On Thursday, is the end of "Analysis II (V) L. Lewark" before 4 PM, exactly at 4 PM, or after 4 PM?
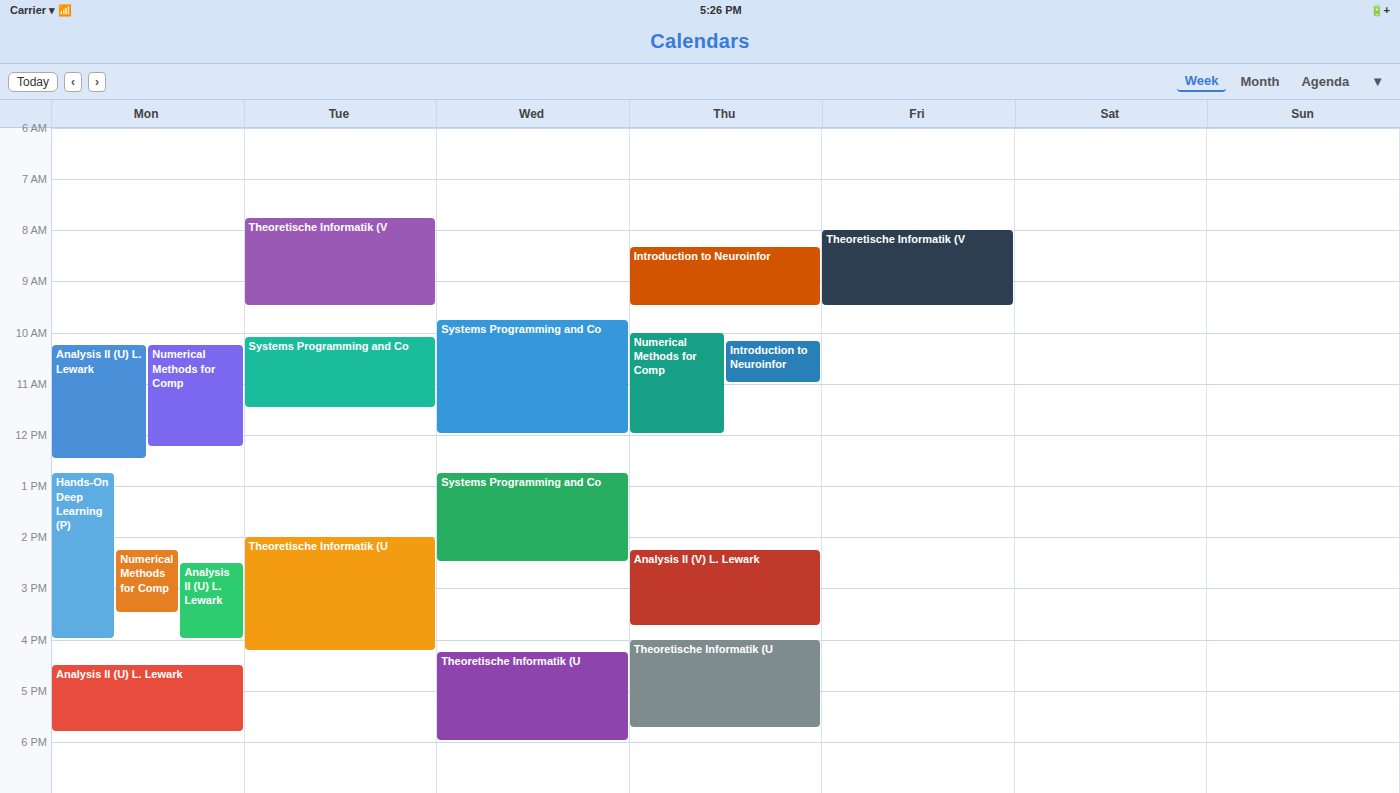
3:45 PM -- before 4 PM, 15 minutes above the 4 PM line.